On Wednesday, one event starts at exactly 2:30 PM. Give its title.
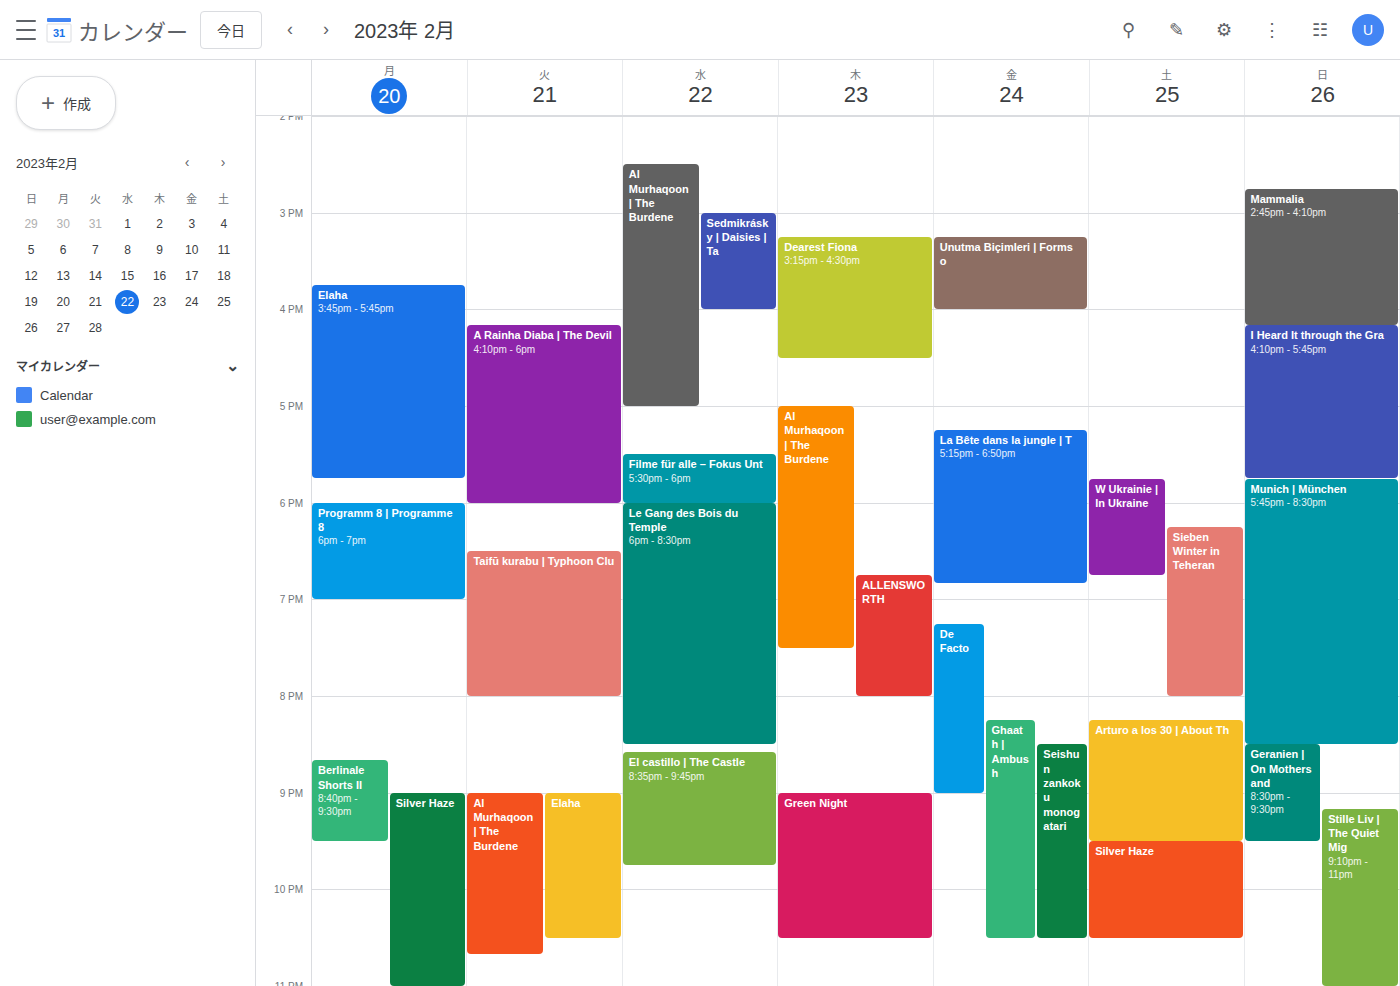
"Al Murhaqoon | The Burdene"